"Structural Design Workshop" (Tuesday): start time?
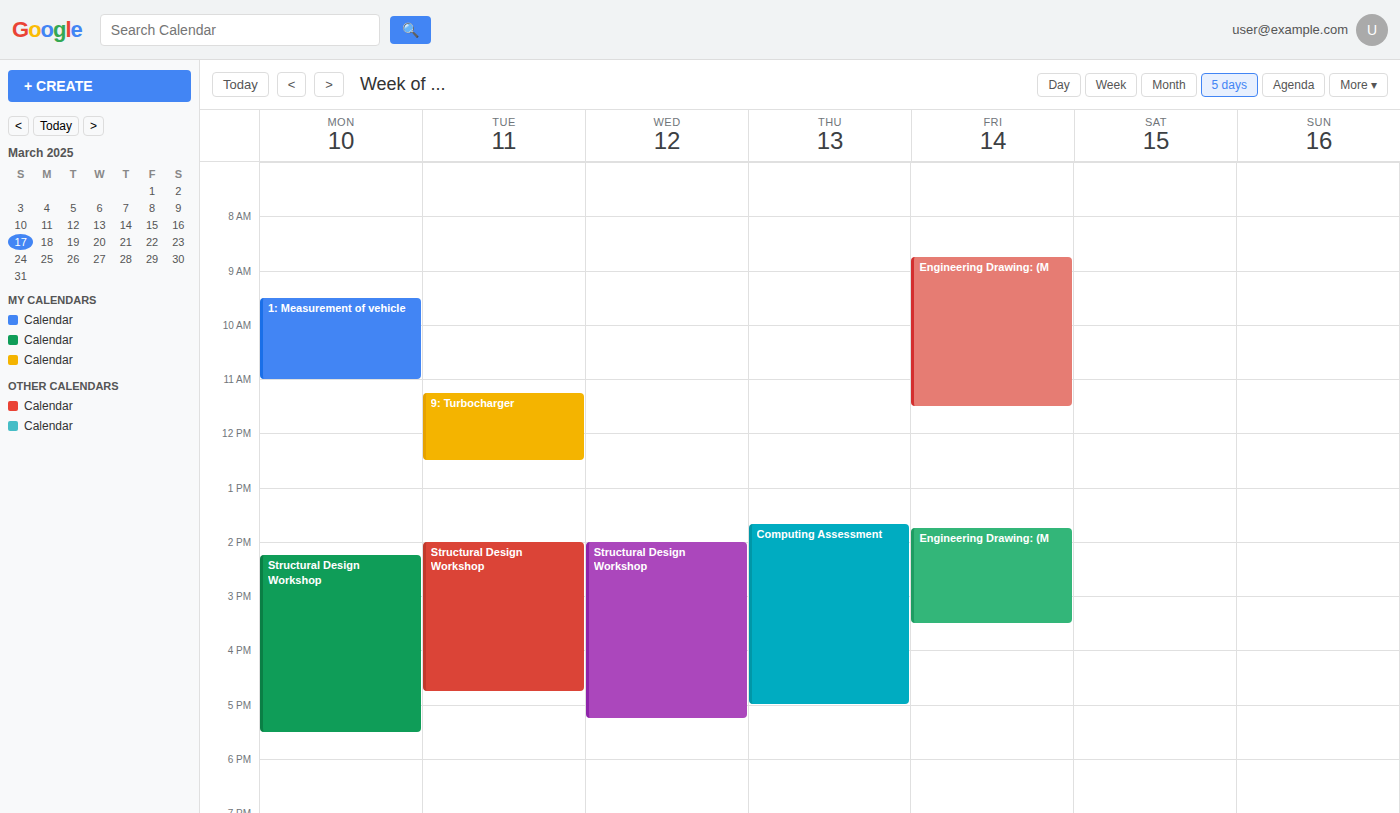
14:00